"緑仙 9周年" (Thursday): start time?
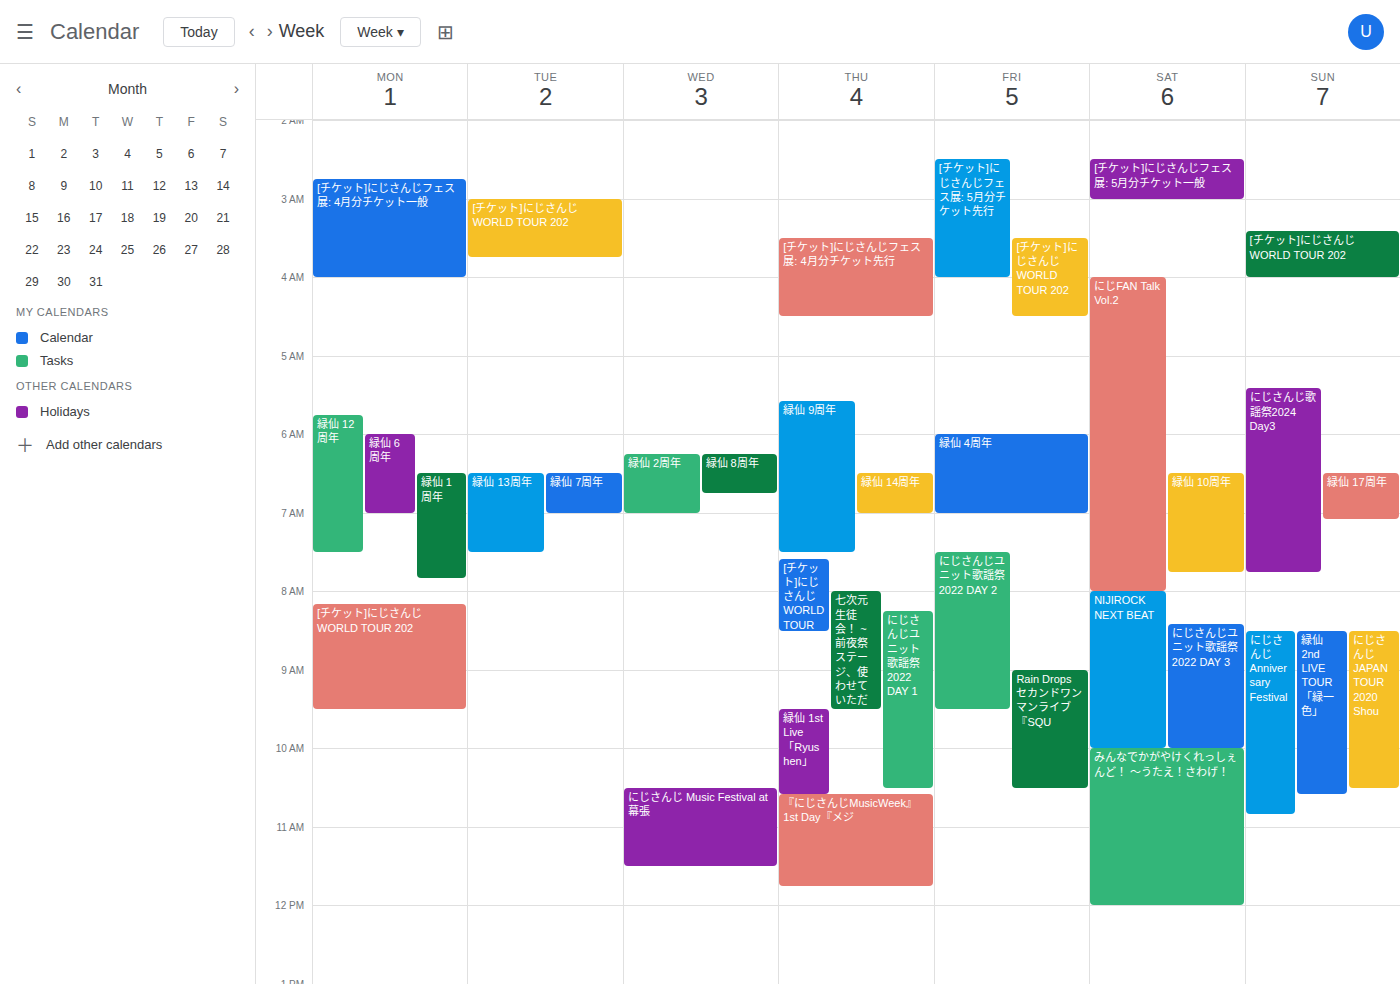
5:35 AM